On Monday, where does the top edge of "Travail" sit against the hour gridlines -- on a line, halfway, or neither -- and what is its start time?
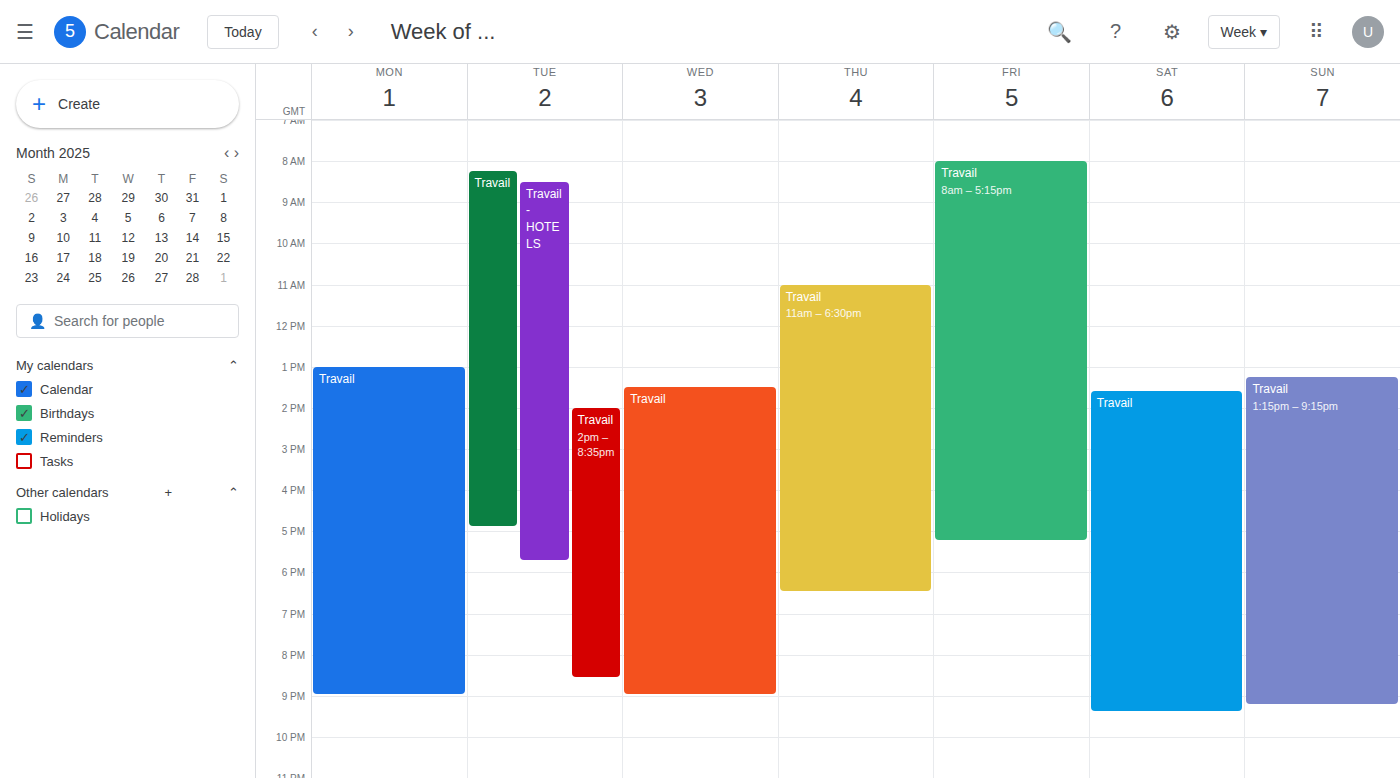
1:00 PM -- exactly on the 1 PM line.